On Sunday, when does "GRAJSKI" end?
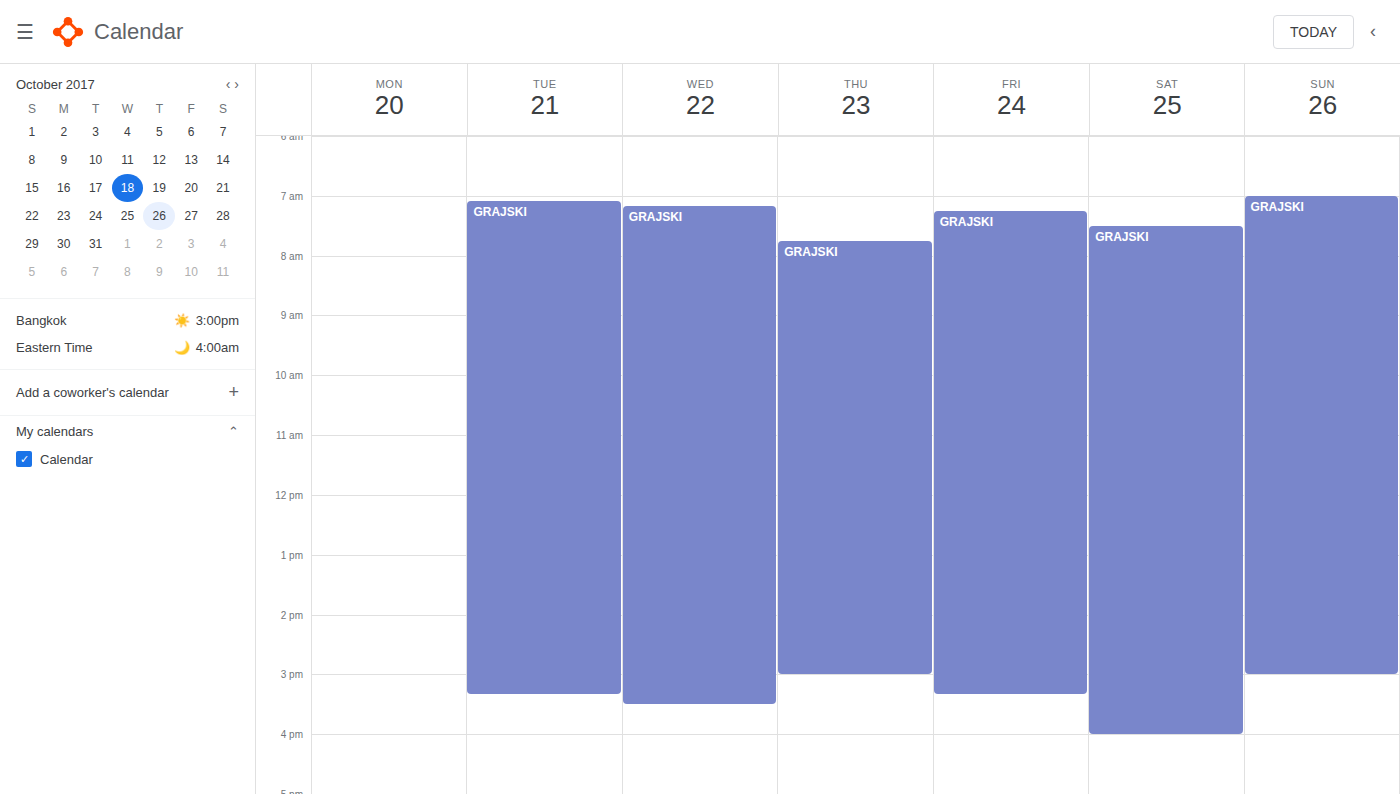
15:00